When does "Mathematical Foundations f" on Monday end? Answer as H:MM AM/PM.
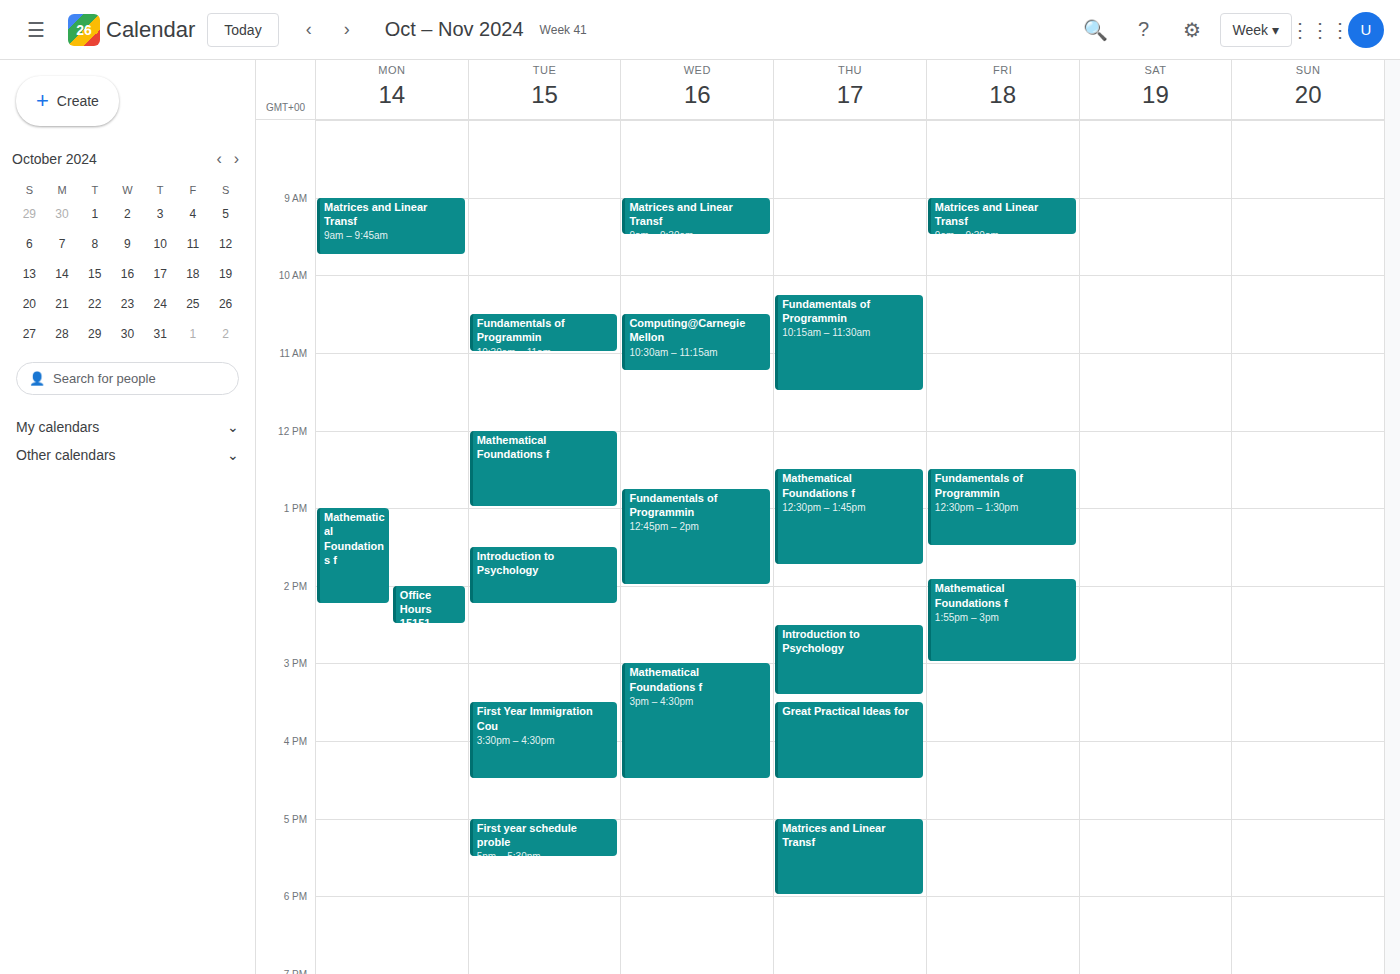
2:15 PM